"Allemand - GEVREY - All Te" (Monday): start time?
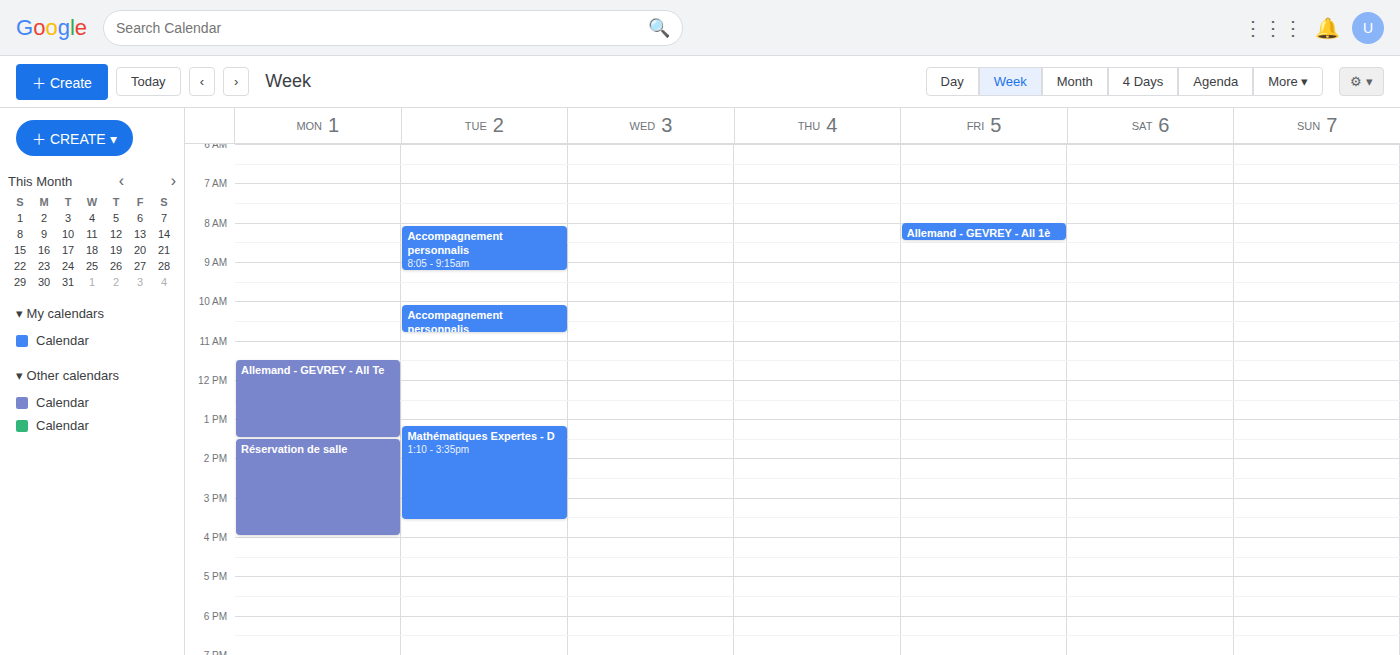
11:30